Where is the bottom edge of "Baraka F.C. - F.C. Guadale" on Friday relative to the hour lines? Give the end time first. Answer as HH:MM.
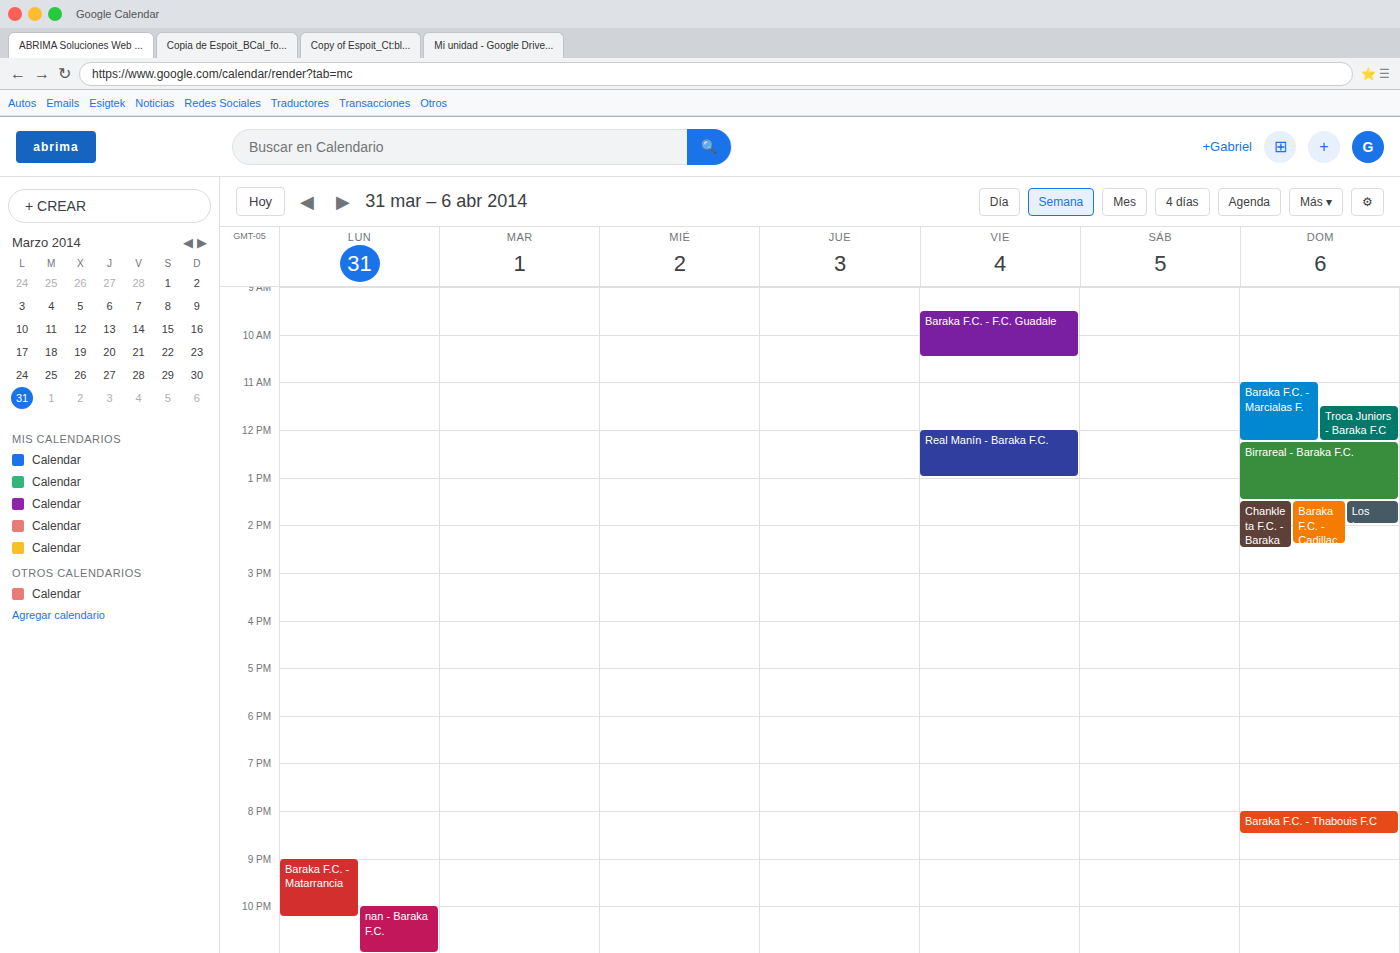
10:30 -- halfway between the 10:00 and 11:00 lines.